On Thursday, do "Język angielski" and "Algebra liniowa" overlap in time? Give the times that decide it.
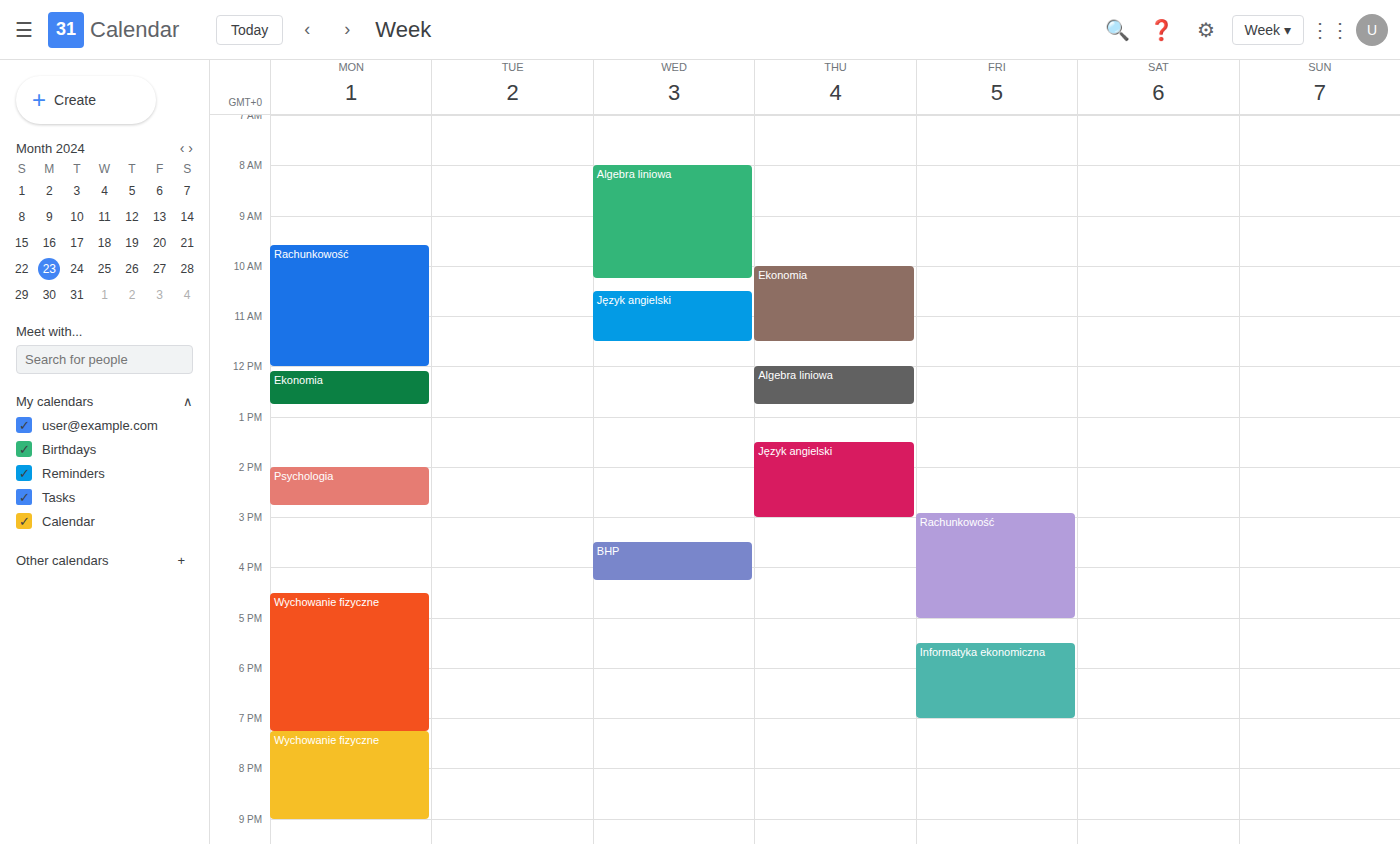
"Algebra liniowa" ends at 12:45 and "Język angielski" starts at 13:30 -- no overlap.